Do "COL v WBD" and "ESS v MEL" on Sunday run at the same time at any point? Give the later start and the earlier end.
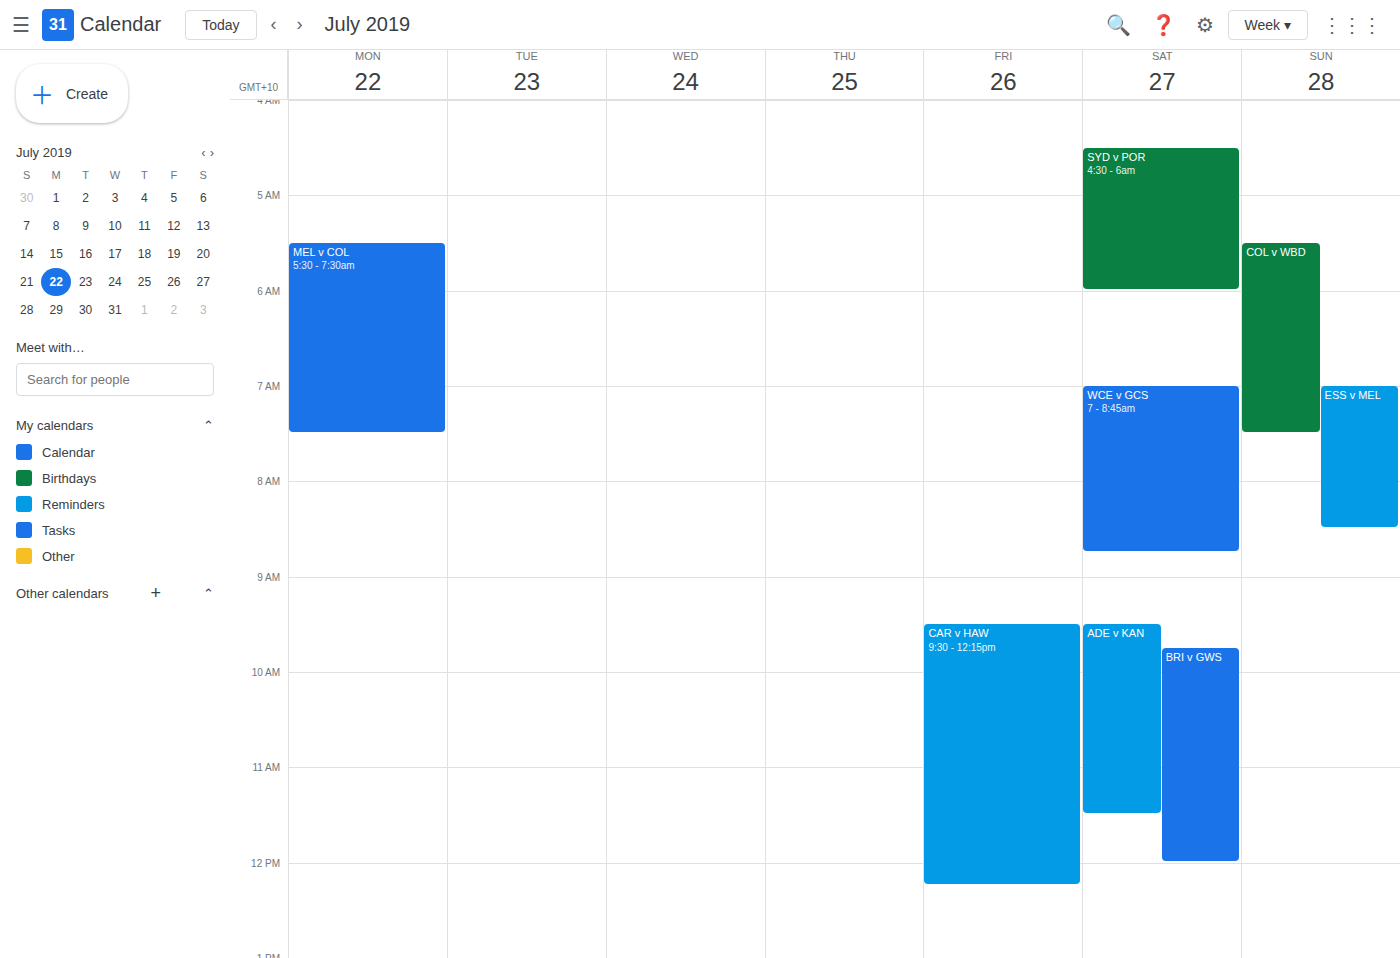
"ESS v MEL" starts at 7:00 AM, before "COL v WBD" ends at 7:30 AM -- they overlap.